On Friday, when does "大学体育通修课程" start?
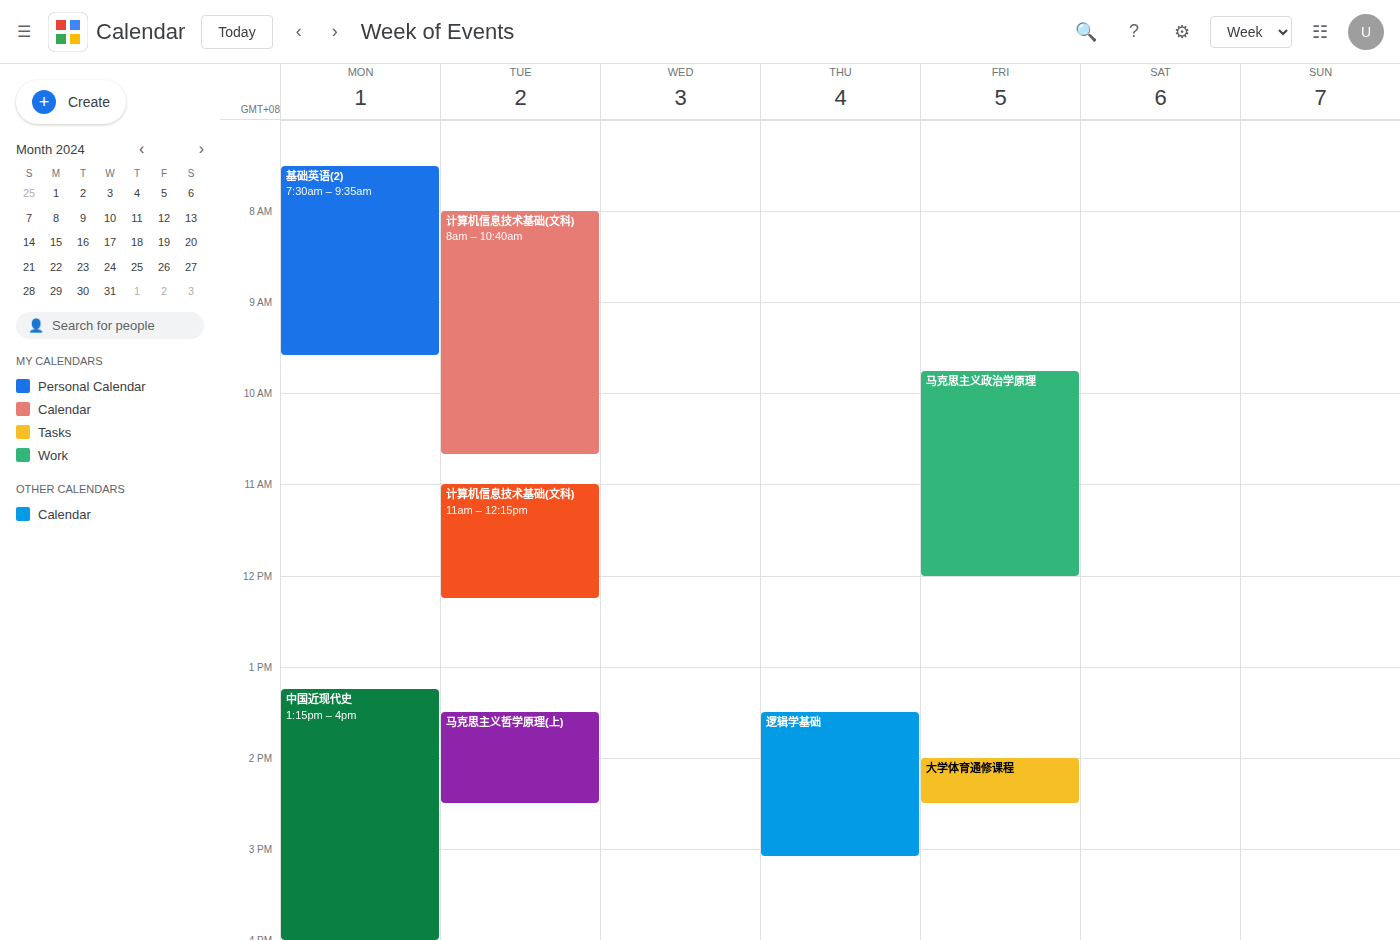
2:00 PM